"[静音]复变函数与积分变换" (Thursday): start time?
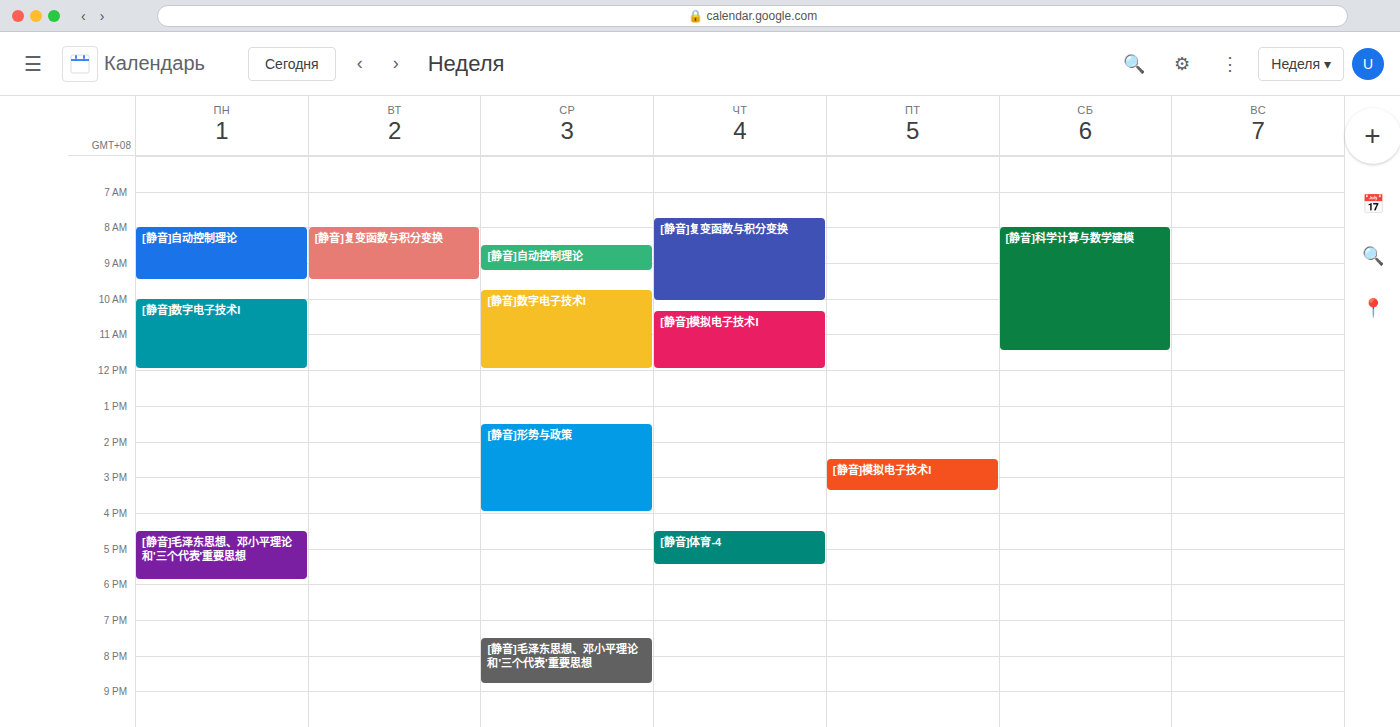
7:45 AM